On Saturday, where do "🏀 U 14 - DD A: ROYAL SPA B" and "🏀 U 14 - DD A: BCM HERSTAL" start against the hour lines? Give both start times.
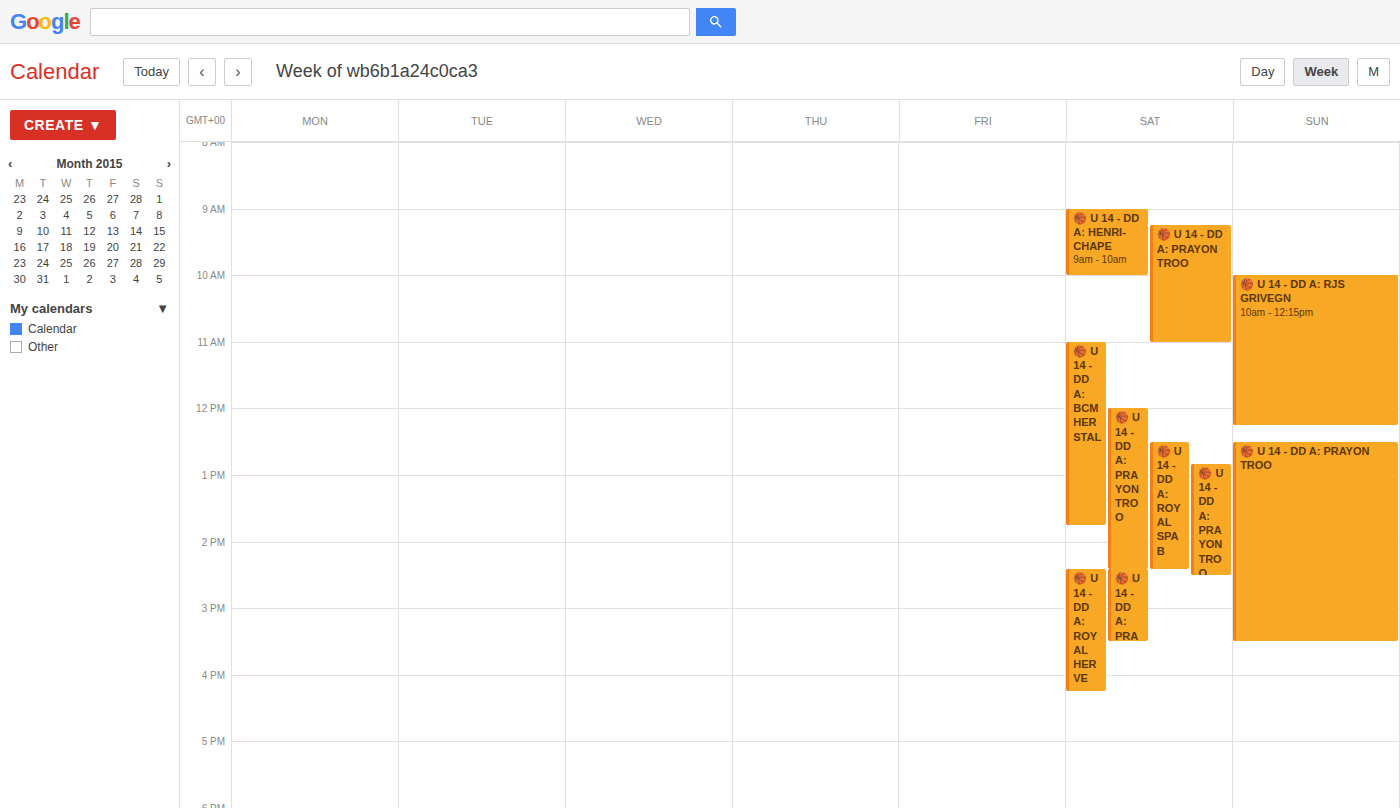
"🏀 U 14 - DD A: ROYAL SPA B": 12:30 PM, halfway between the 12 PM and 1 PM lines. "🏀 U 14 - DD A: BCM HERSTAL": 11:00 AM, exactly on the 11 AM line.